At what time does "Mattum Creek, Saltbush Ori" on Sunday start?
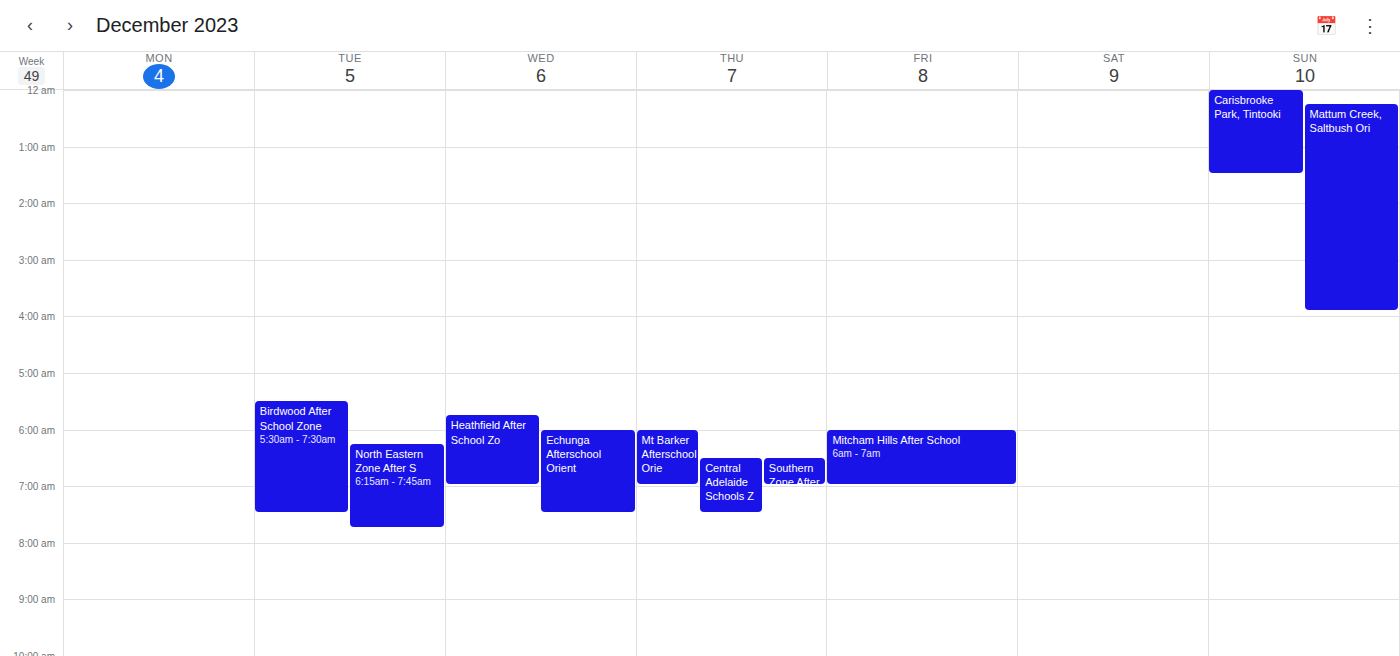
00:15